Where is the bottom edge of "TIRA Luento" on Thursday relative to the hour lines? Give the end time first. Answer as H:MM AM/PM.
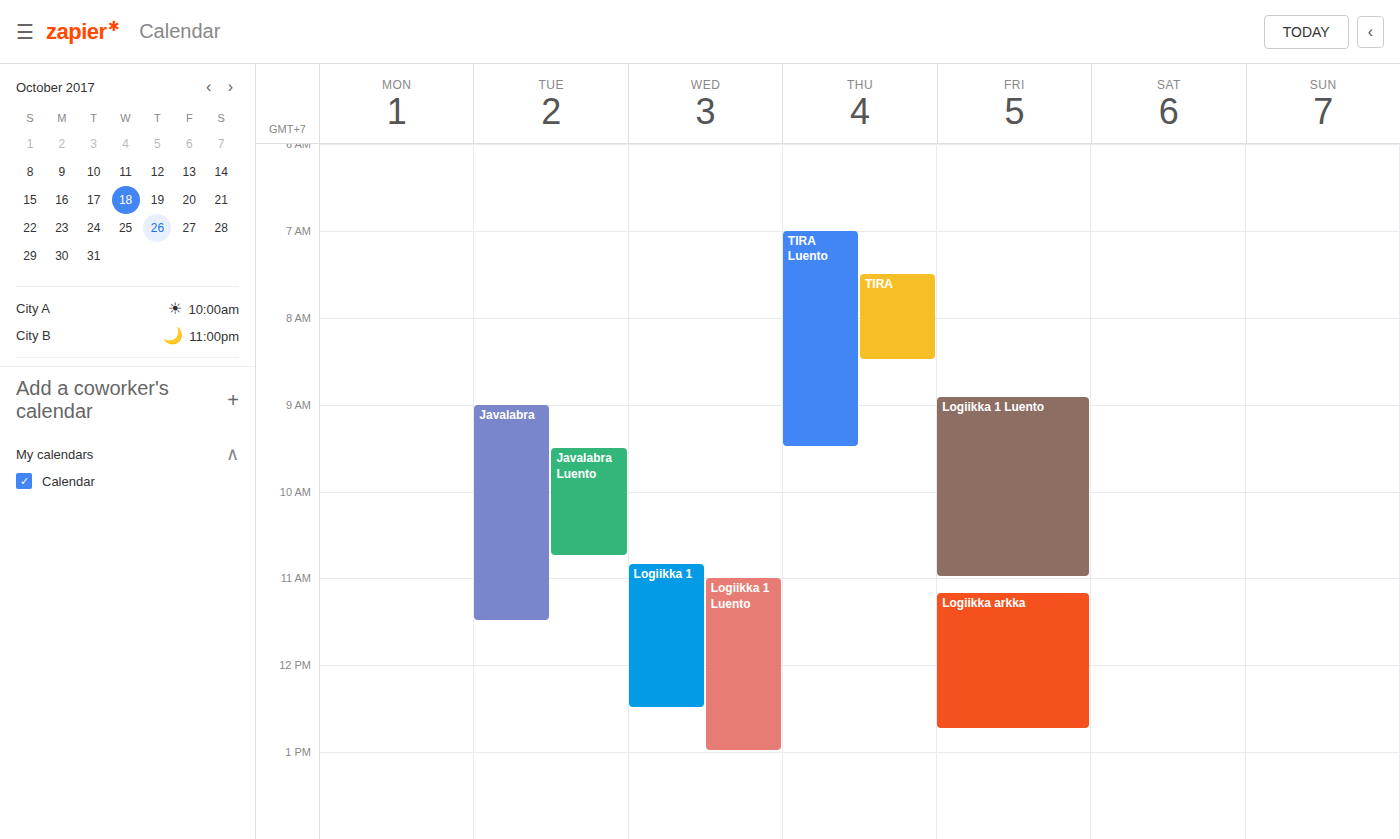
9:30 AM -- halfway between the 9 AM and 10 AM lines.